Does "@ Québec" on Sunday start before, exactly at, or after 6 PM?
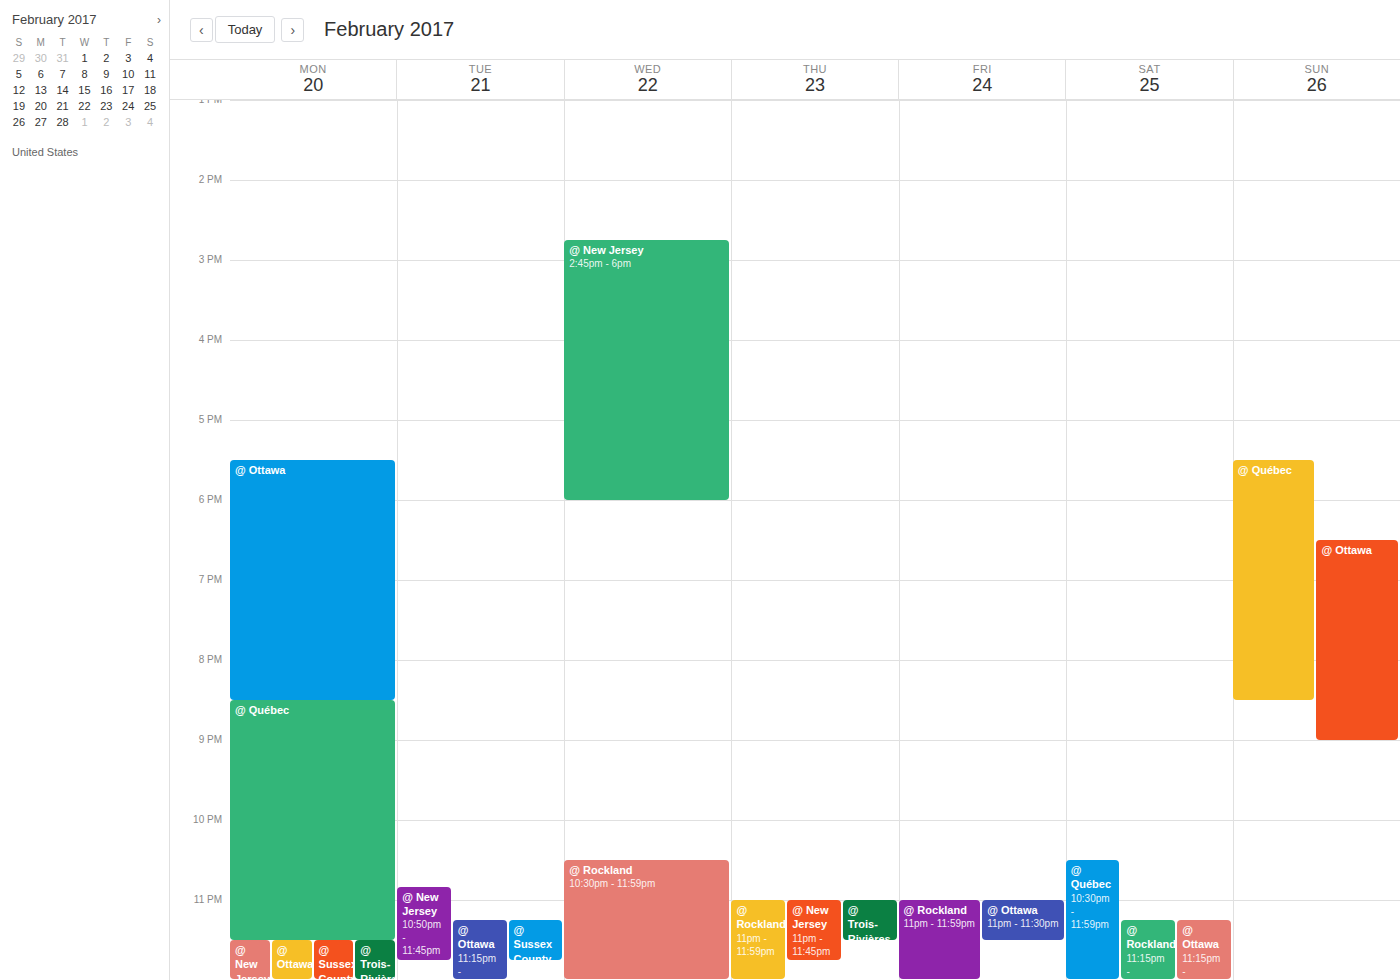
5:30 PM -- before 6 PM, 30 minutes above the 6 PM line.